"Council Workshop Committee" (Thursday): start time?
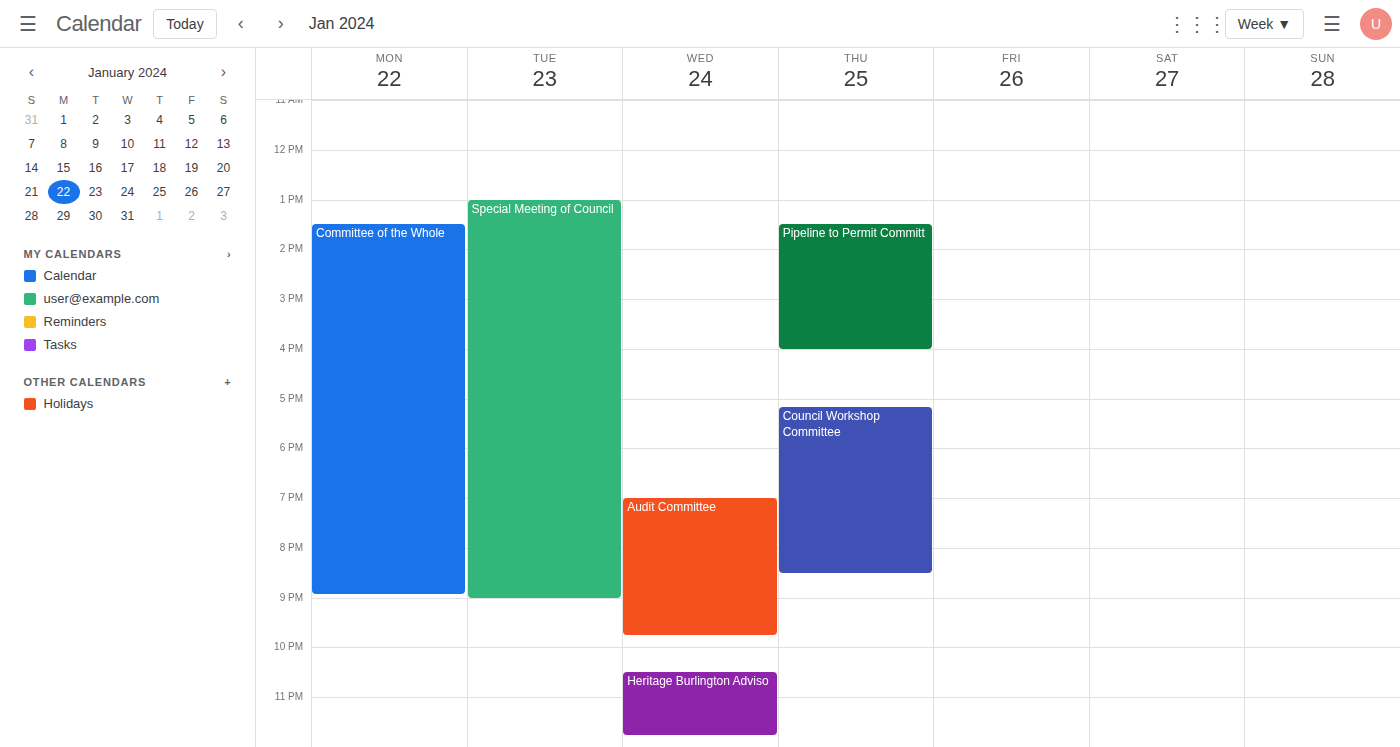
5:10 PM